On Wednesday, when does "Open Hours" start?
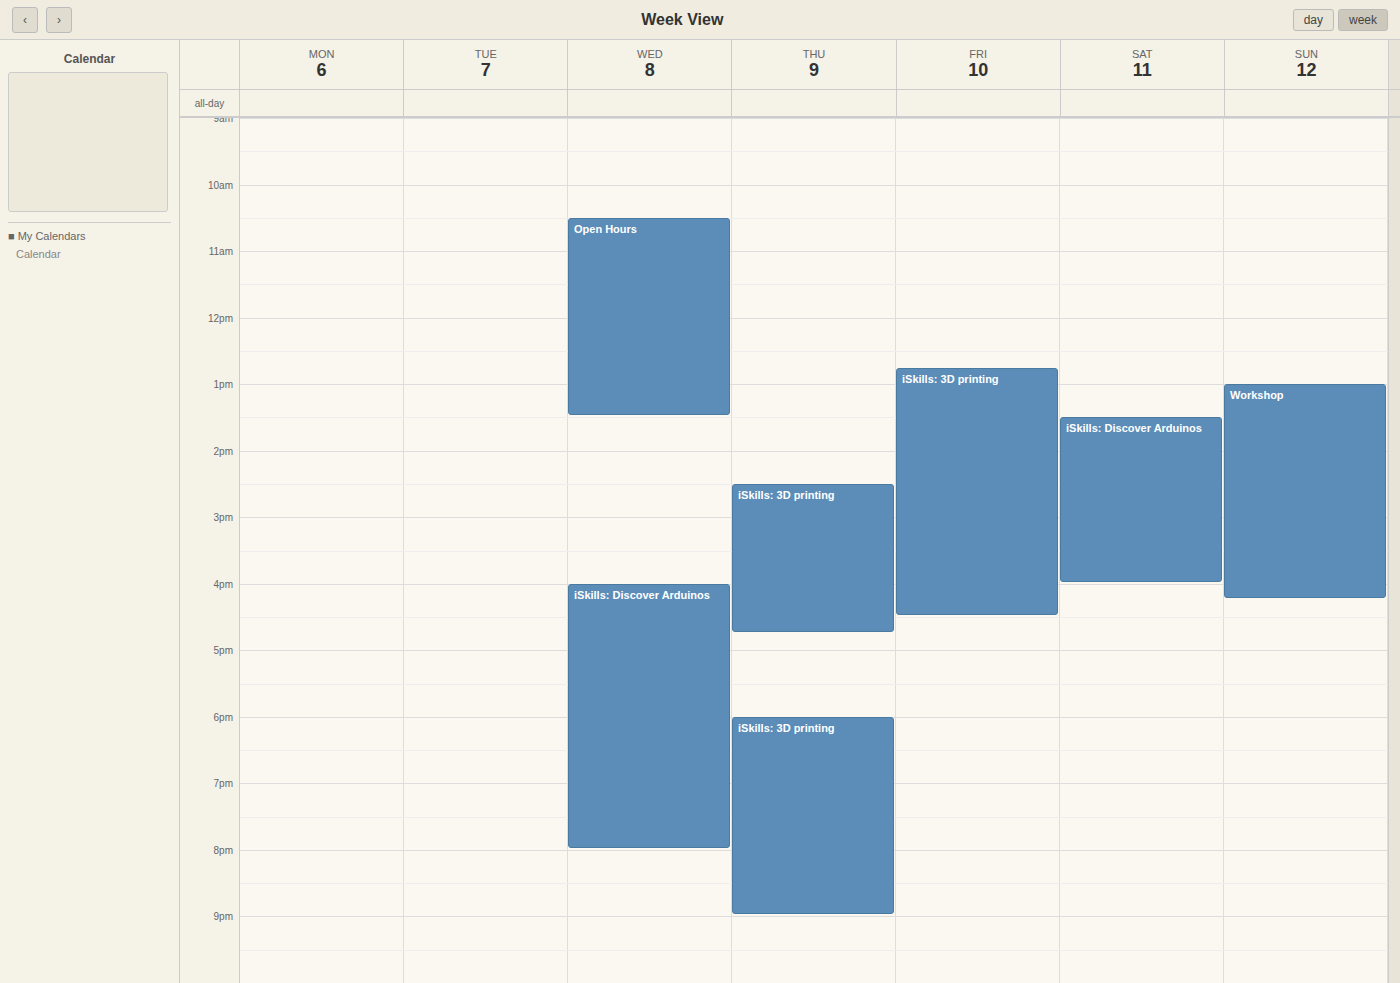
10:30 AM